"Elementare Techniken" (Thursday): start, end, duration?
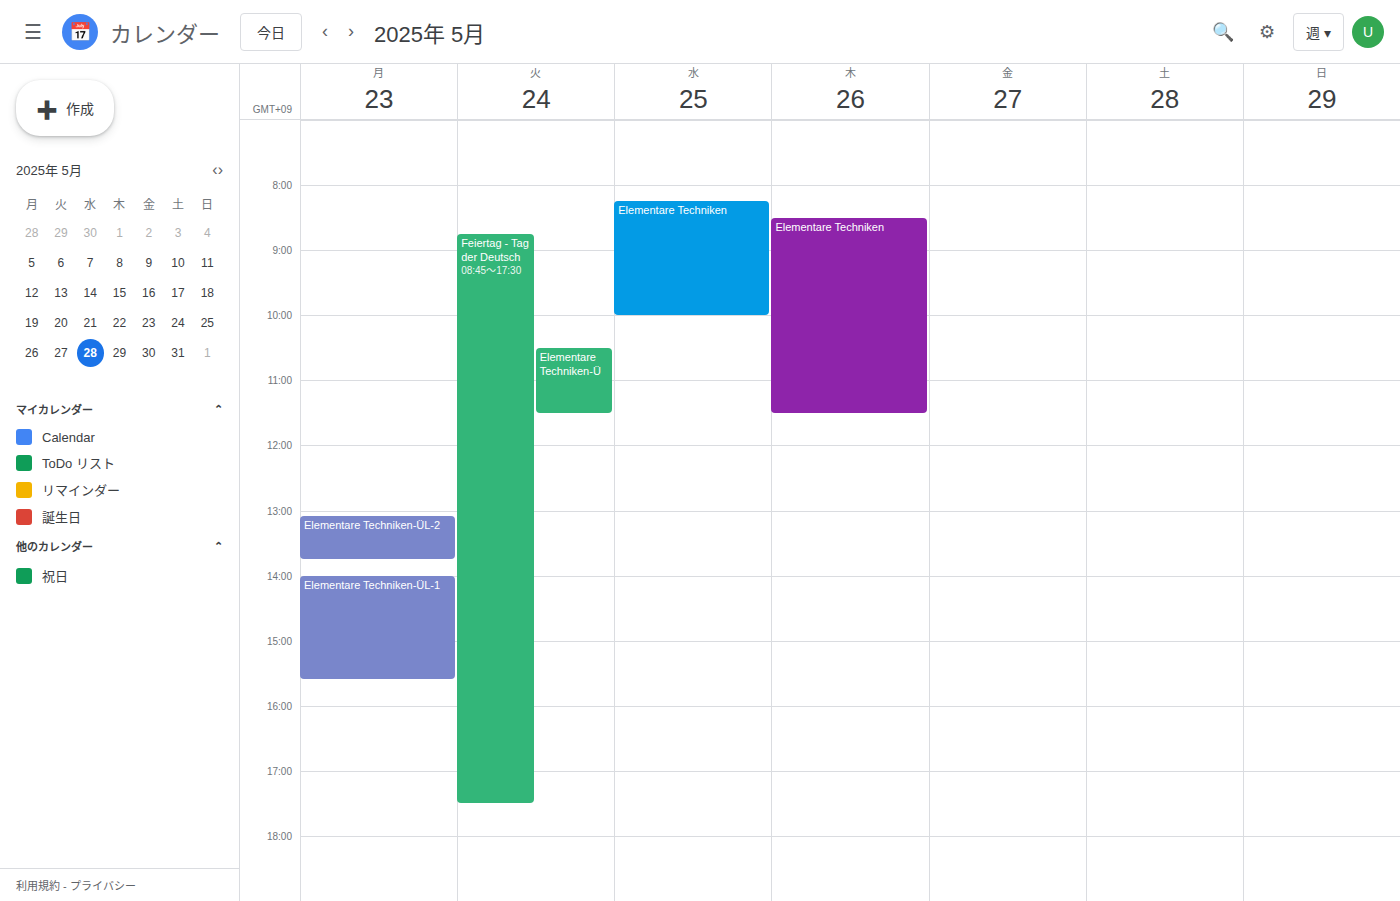
8:30 AM to 11:30 AM, 3 hours